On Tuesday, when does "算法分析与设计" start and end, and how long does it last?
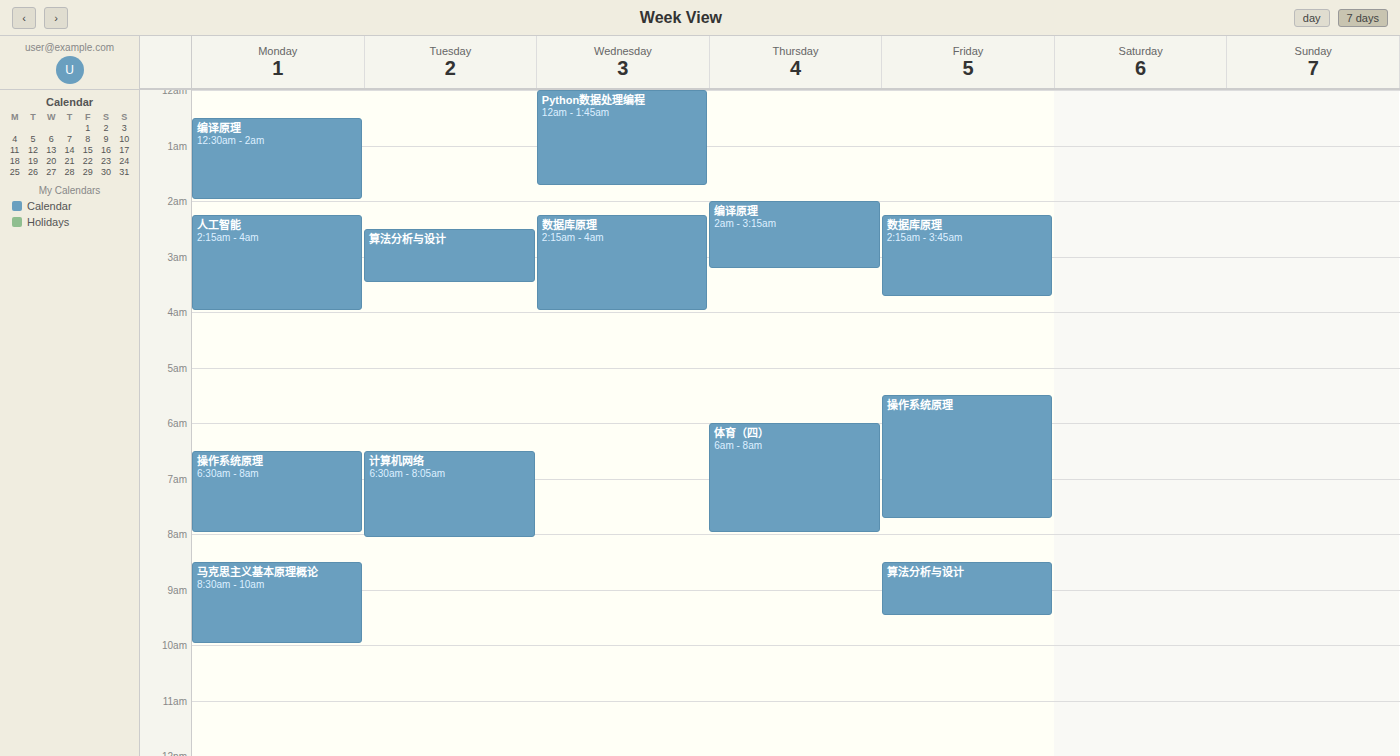
2:30 AM to 3:30 AM, 1 hour